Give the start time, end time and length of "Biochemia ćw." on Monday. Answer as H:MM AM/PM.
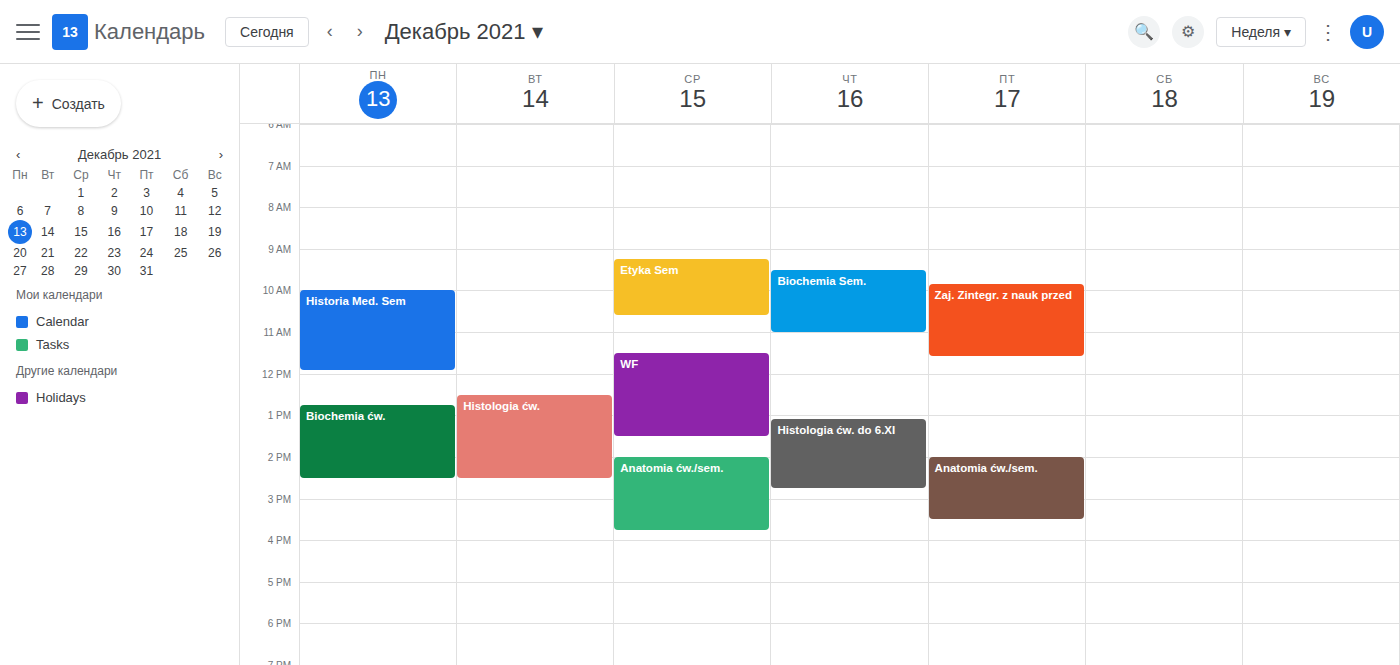
12:45 PM to 2:30 PM, 1 hour 45 minutes